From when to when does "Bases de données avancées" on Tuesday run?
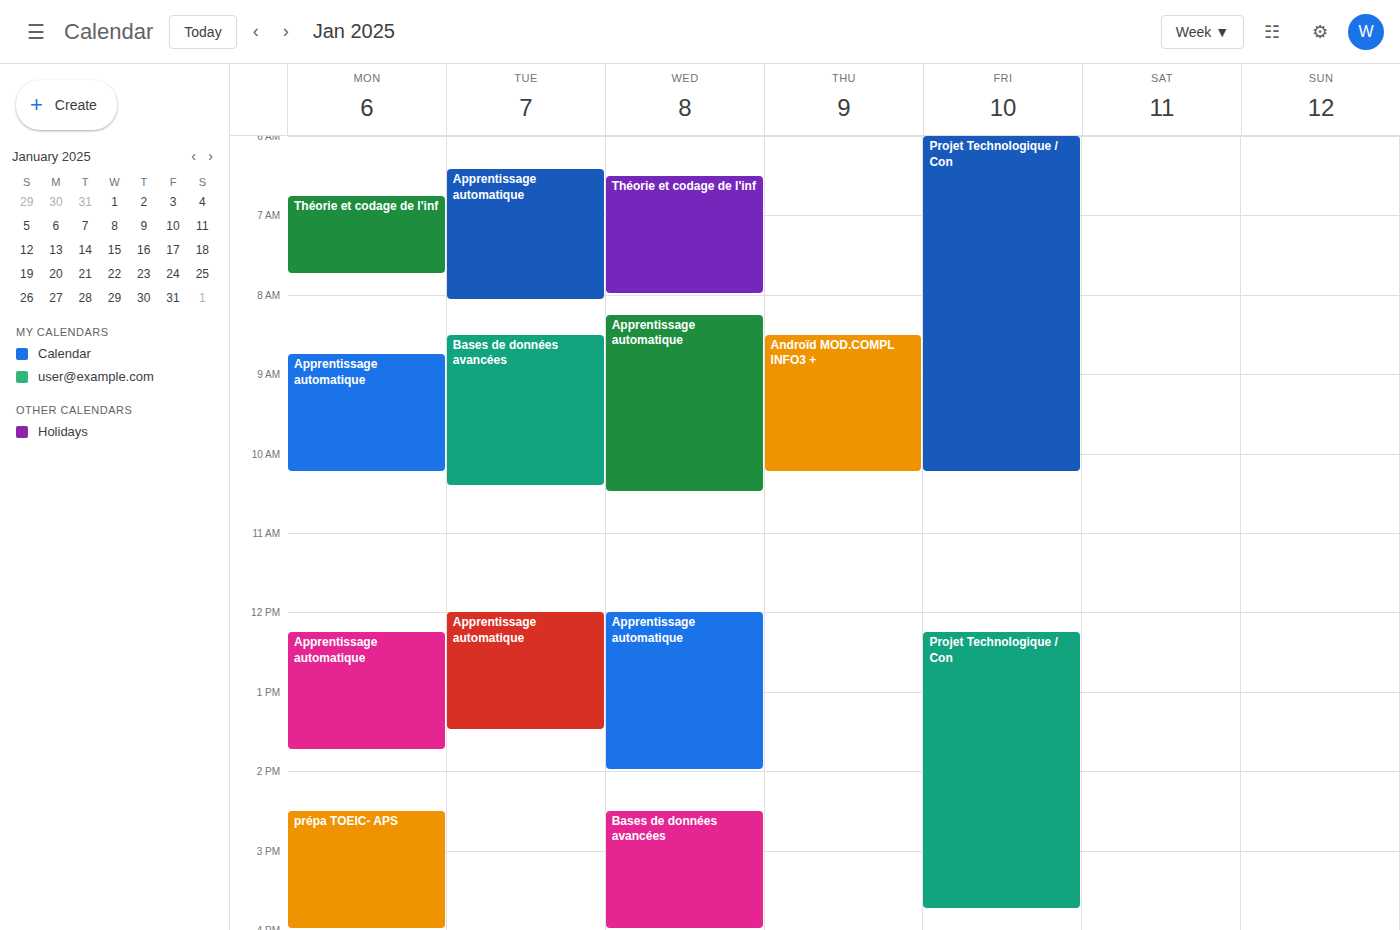
8:30 AM to 10:25 AM